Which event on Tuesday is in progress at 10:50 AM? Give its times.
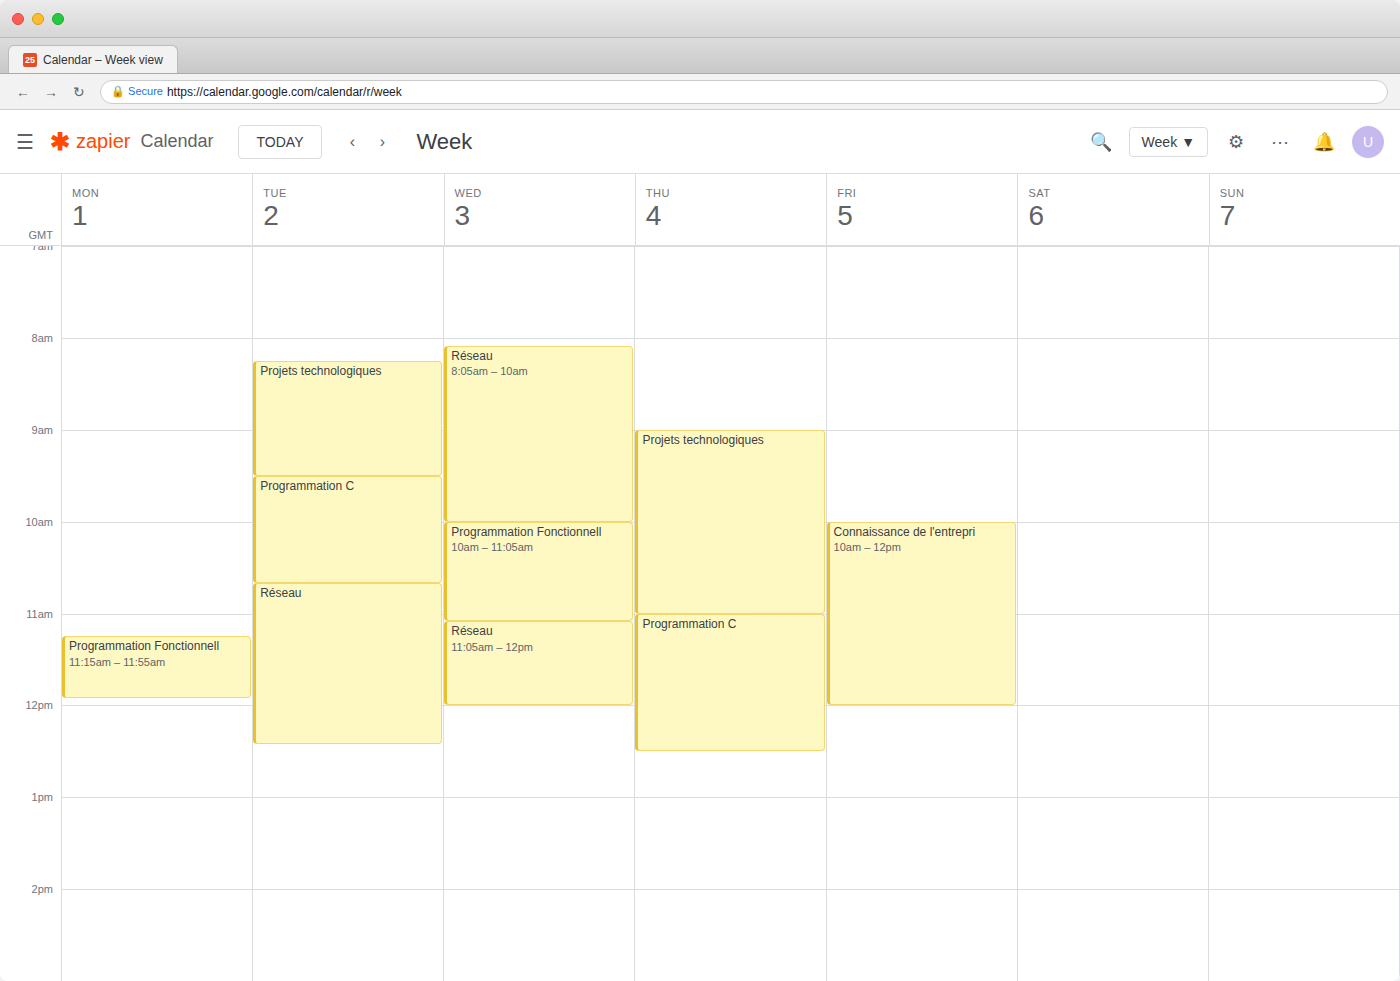
"Réseau", 10:40 AM to 12:25 PM